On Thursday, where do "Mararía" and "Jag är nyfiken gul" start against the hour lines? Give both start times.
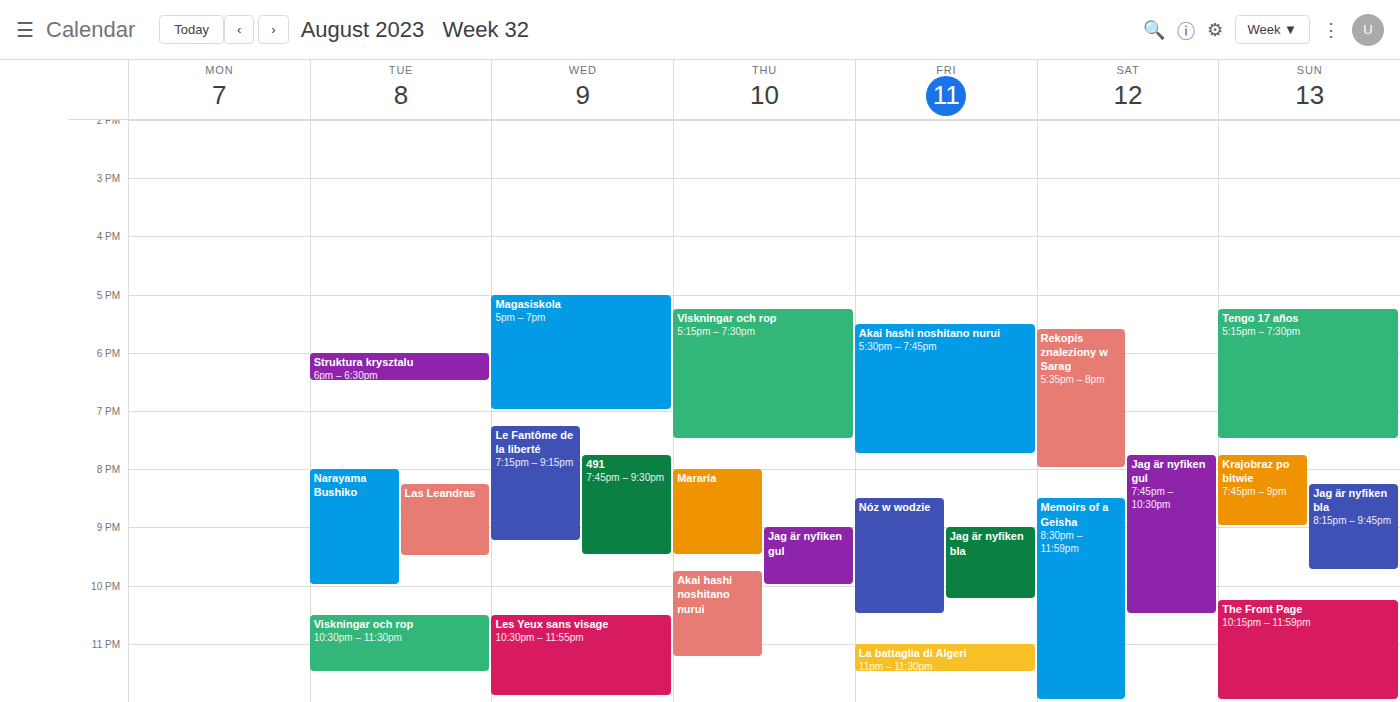
"Mararía": 20:00, exactly on the 20:00 line. "Jag är nyfiken gul": 21:00, exactly on the 21:00 line.